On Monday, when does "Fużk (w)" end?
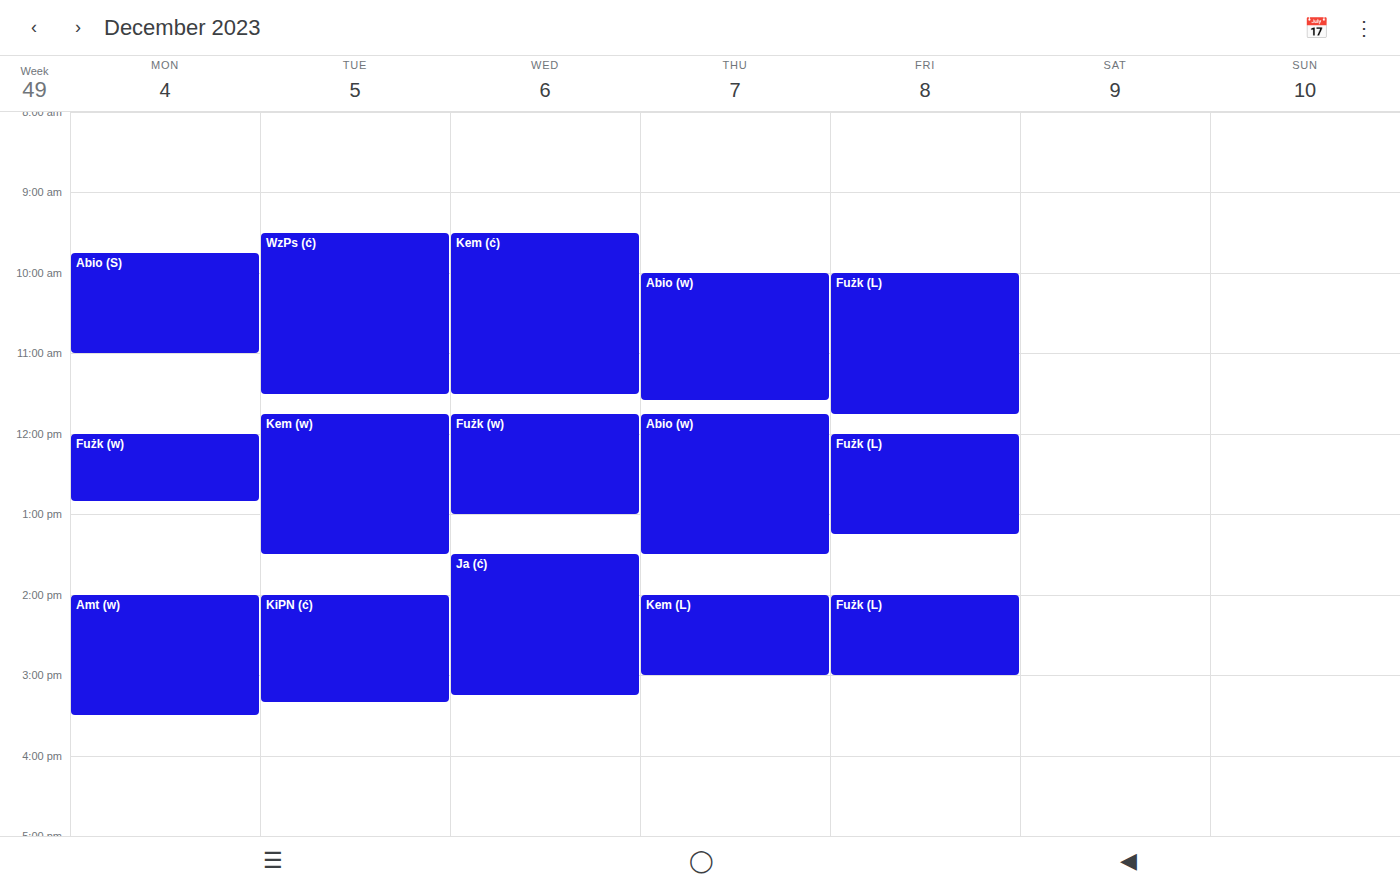
12:50 PM